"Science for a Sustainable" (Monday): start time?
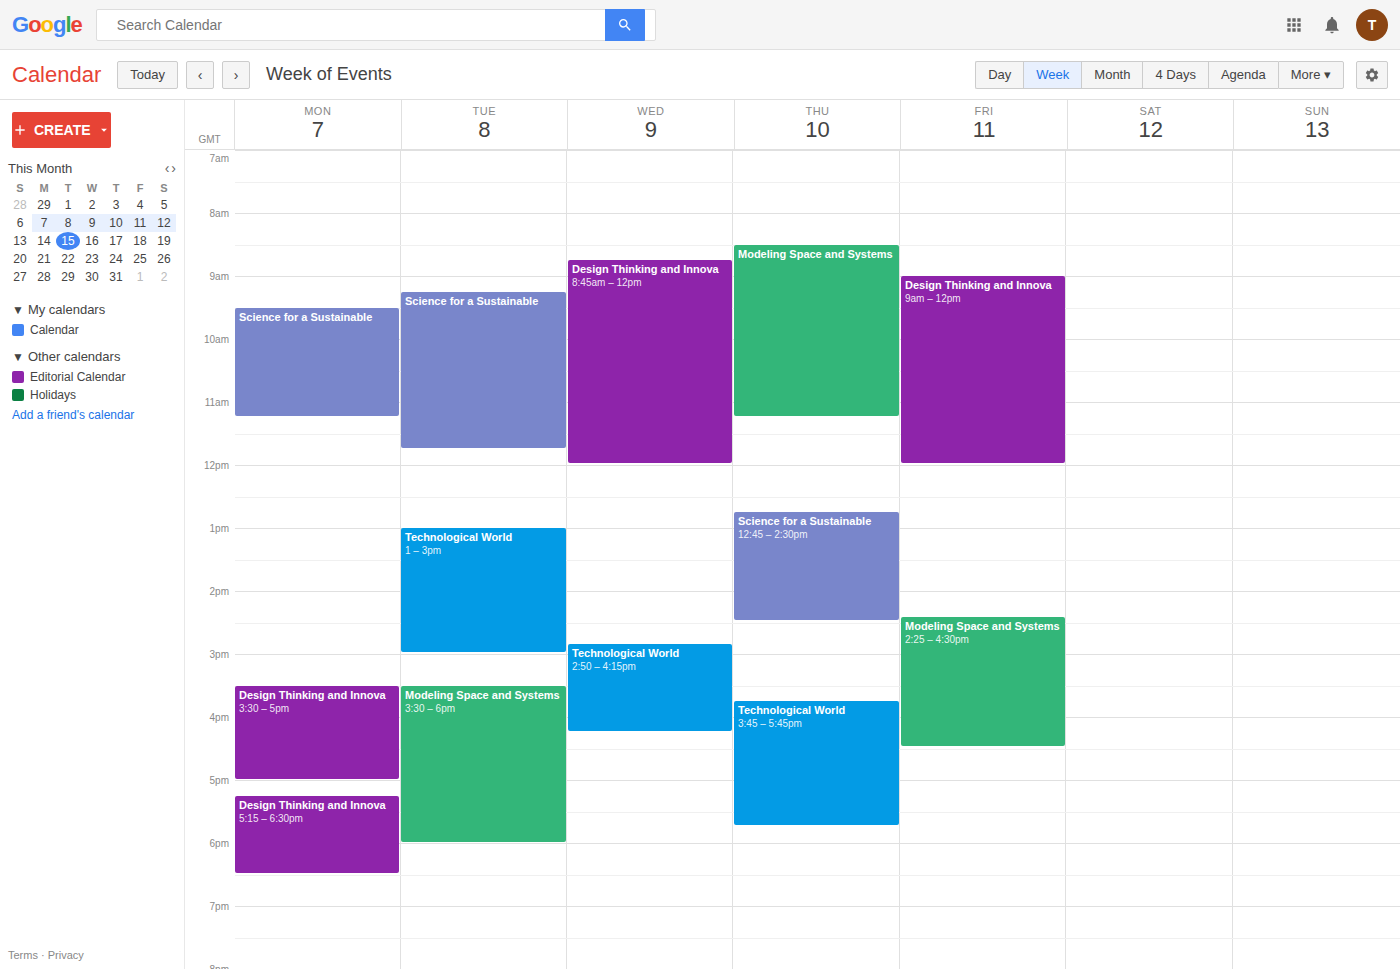
9:30 AM